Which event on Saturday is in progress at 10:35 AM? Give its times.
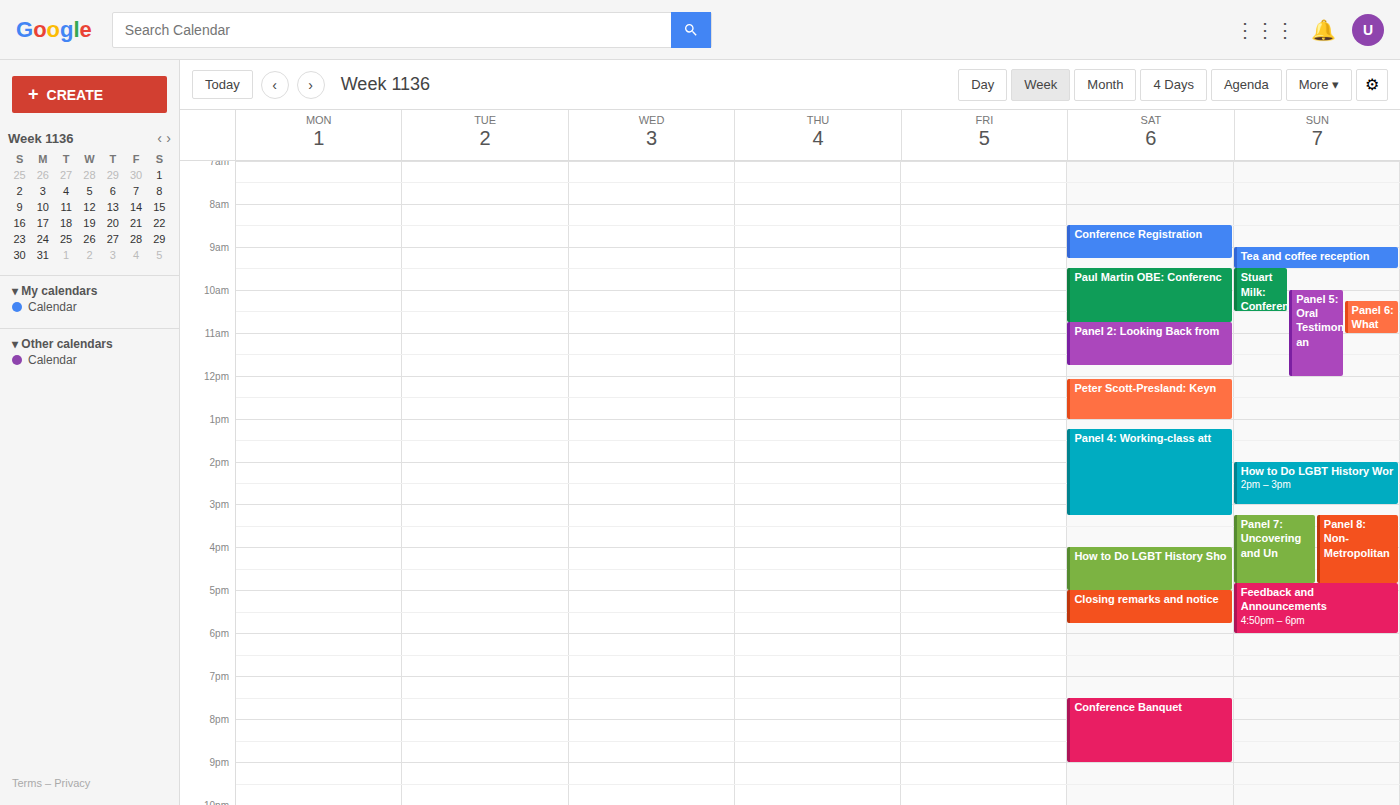
"Paul Martin OBE: Conferenc", 9:30 AM to 10:45 AM